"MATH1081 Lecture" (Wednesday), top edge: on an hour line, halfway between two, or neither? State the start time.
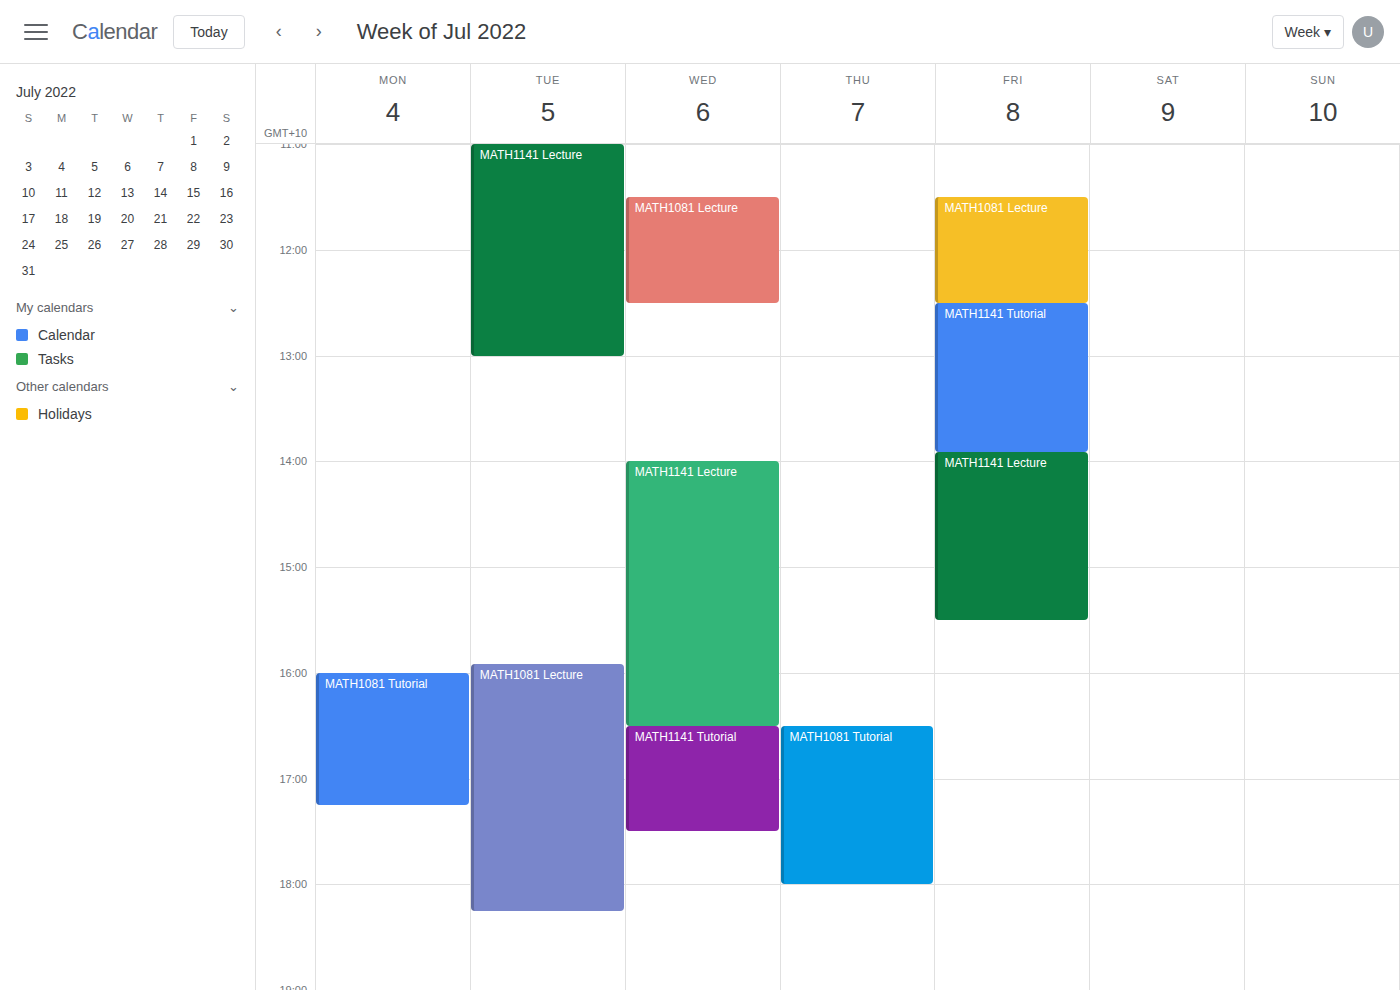
11:30 -- halfway between the 11:00 and 12:00 lines.